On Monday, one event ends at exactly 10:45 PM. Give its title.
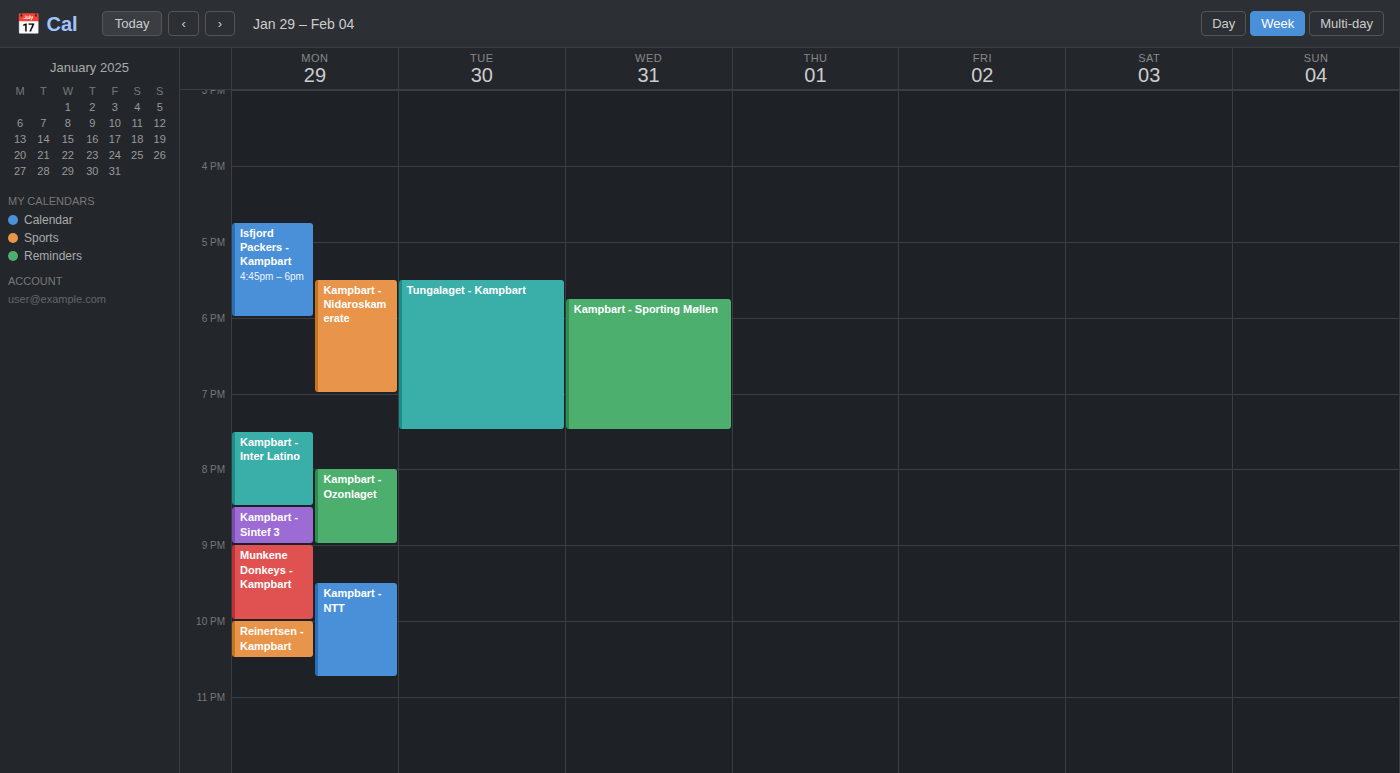
"Kampbart - NTT"